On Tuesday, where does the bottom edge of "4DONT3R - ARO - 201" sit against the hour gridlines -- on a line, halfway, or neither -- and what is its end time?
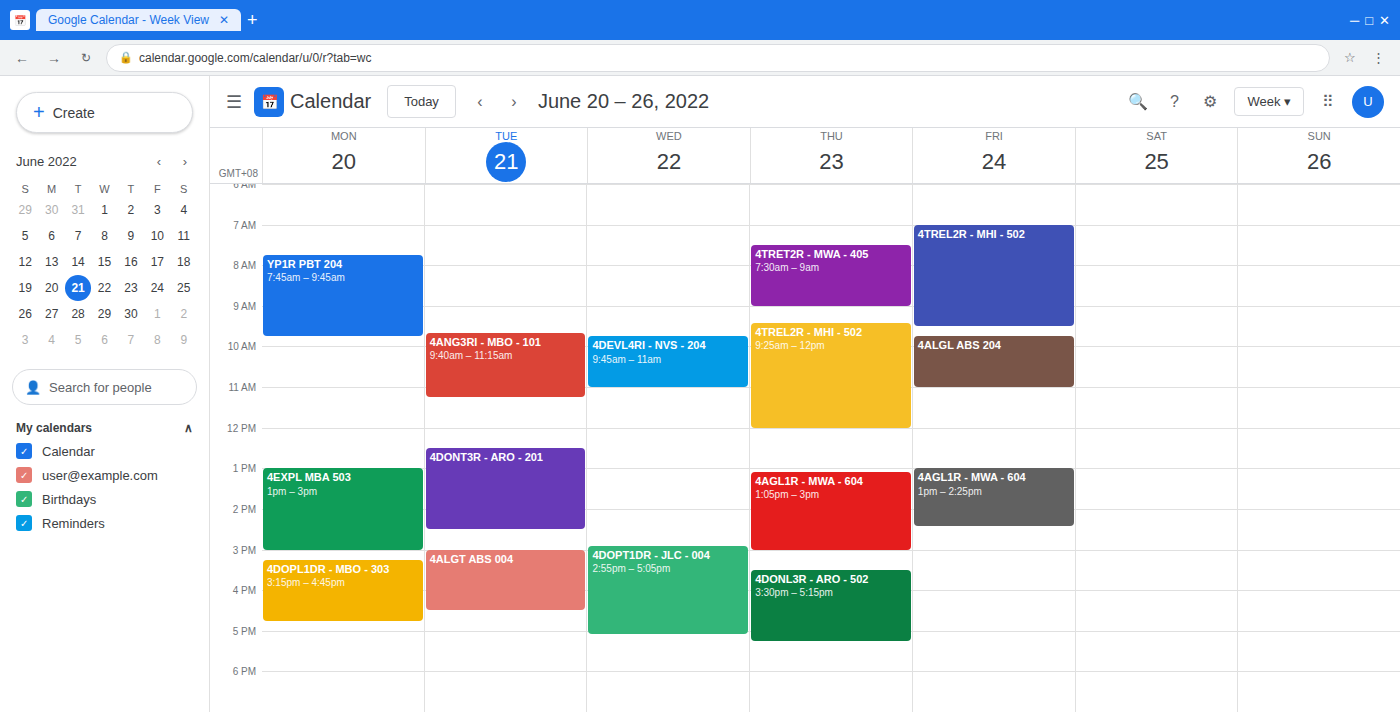
2:30 PM -- halfway between the 2 PM and 3 PM lines.